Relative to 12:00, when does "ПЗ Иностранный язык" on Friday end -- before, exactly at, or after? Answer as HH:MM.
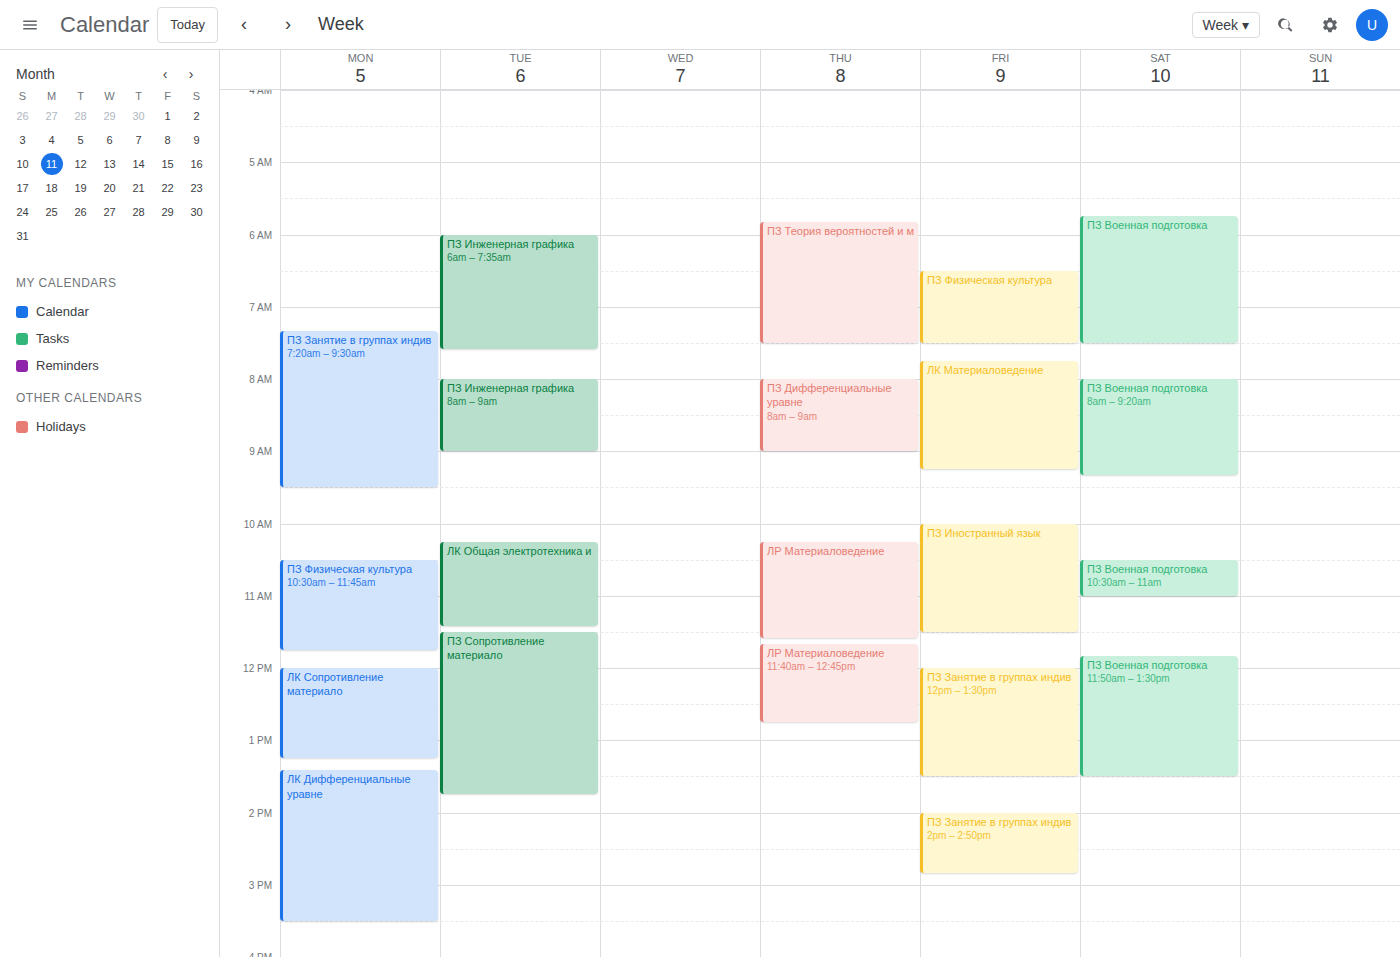
11:30 -- before 12:00, 30 minutes above the 12:00 line.